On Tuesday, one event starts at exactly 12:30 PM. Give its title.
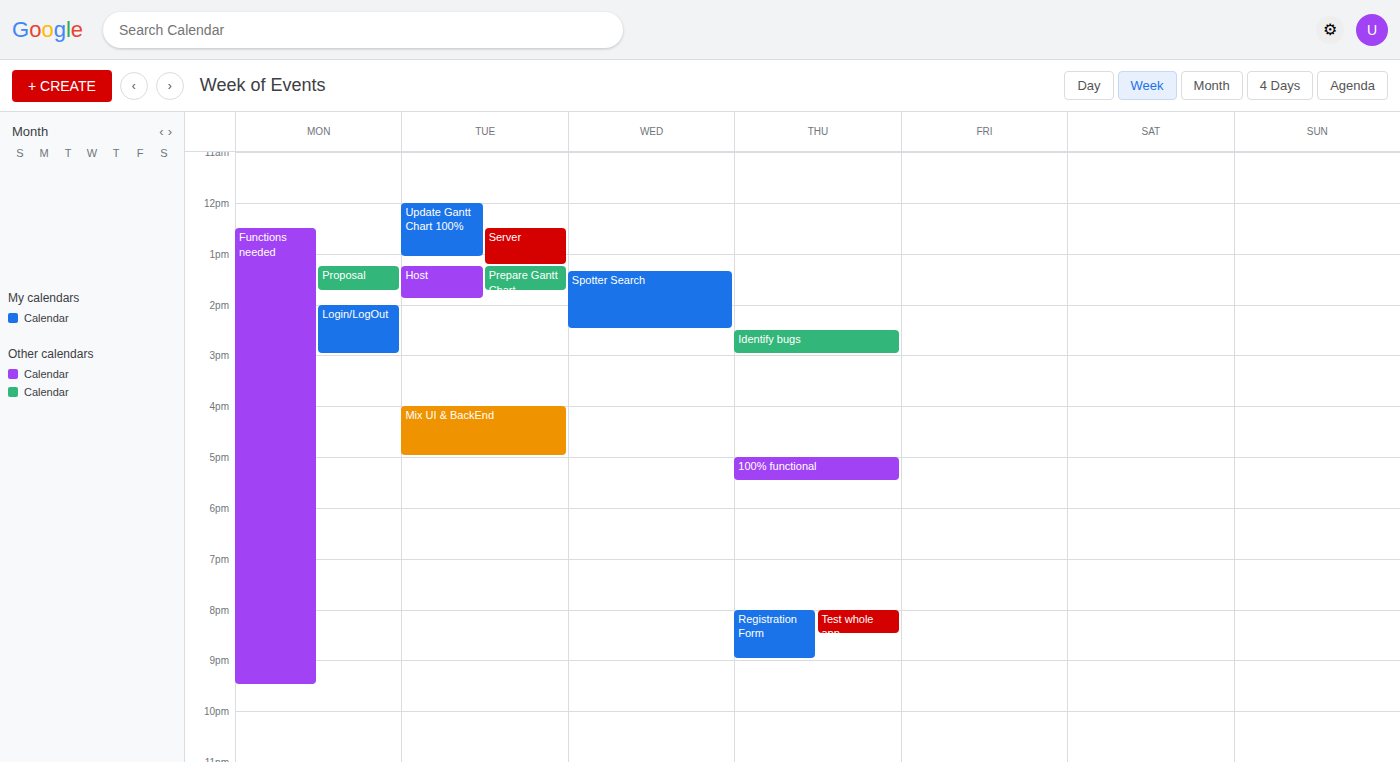
"Server"